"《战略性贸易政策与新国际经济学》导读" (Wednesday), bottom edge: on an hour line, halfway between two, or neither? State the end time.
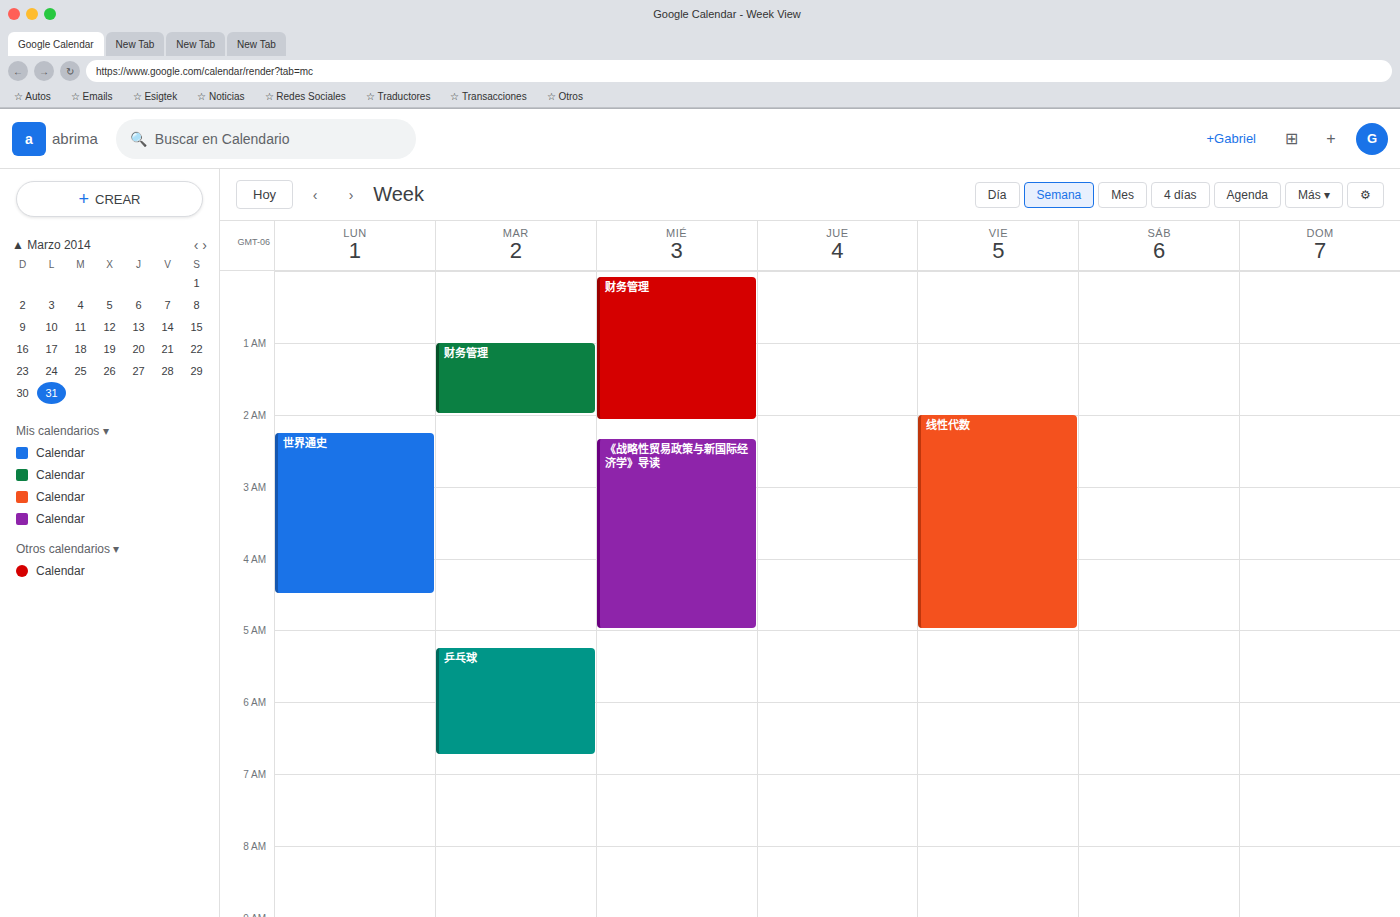
5:00 AM -- exactly on the 5 AM line.